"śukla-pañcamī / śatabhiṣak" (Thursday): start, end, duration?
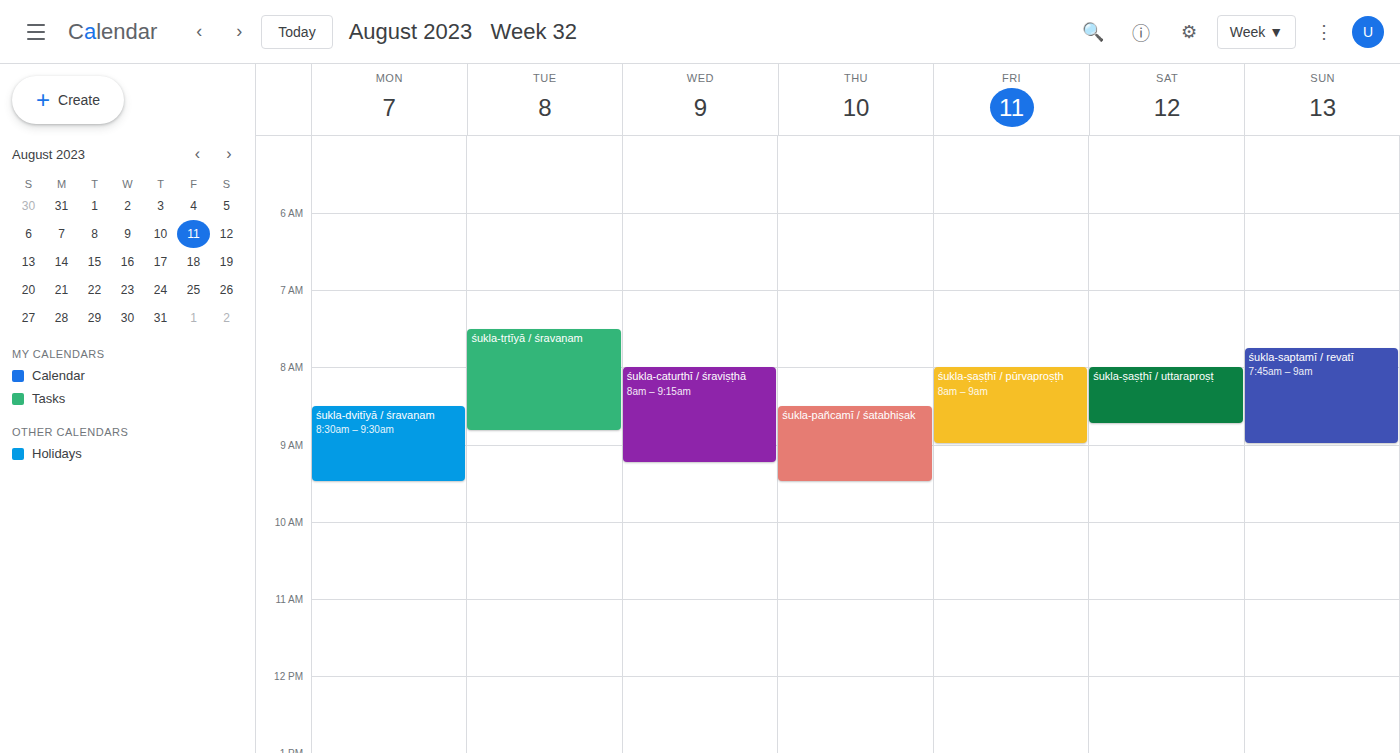
8:30 AM to 9:30 AM, 1 hour